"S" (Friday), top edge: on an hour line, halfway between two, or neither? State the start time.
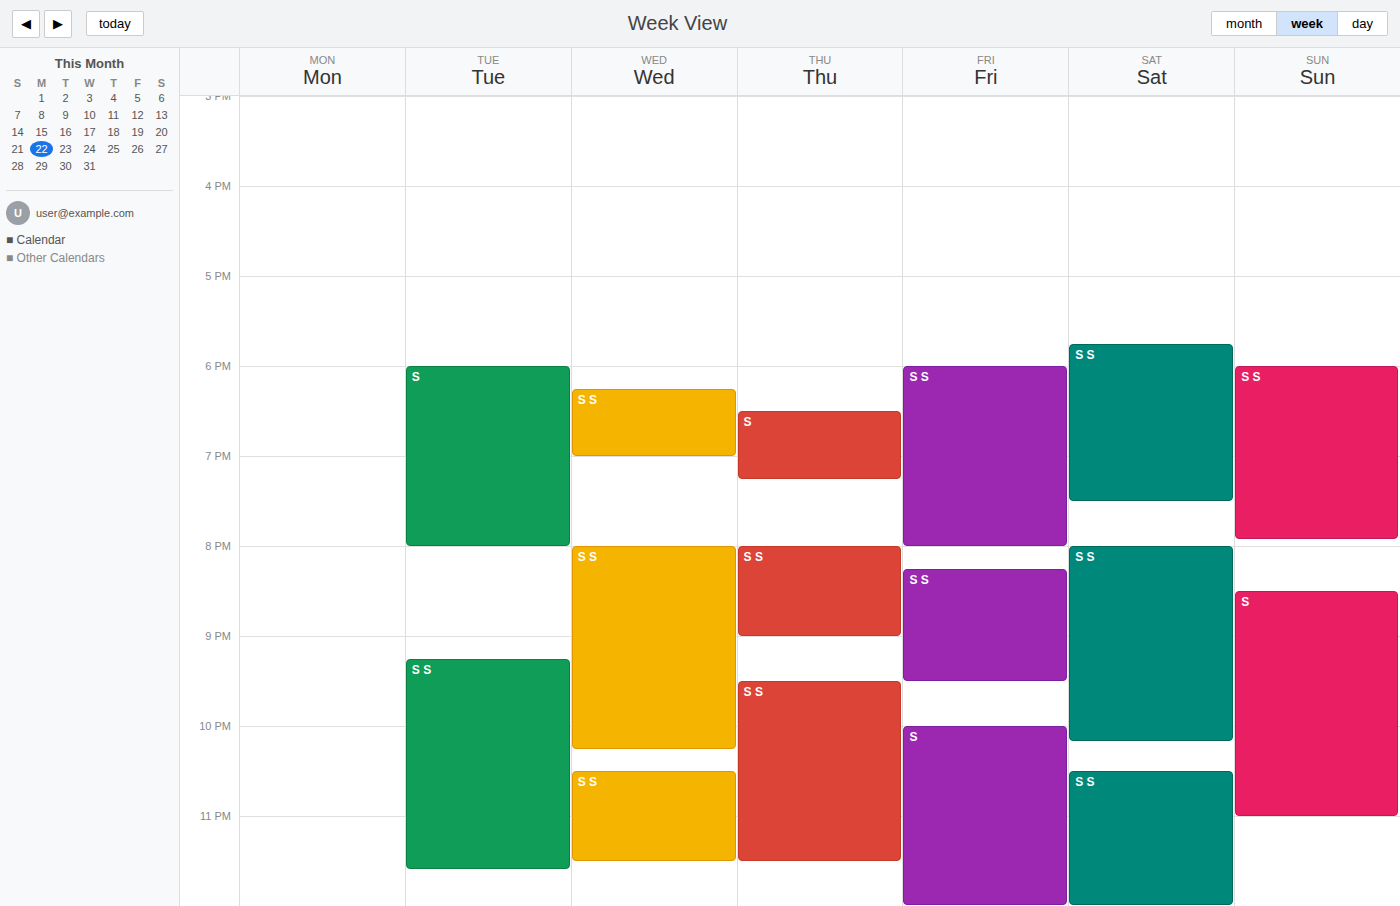
10:00 PM -- exactly on the 10 PM line.